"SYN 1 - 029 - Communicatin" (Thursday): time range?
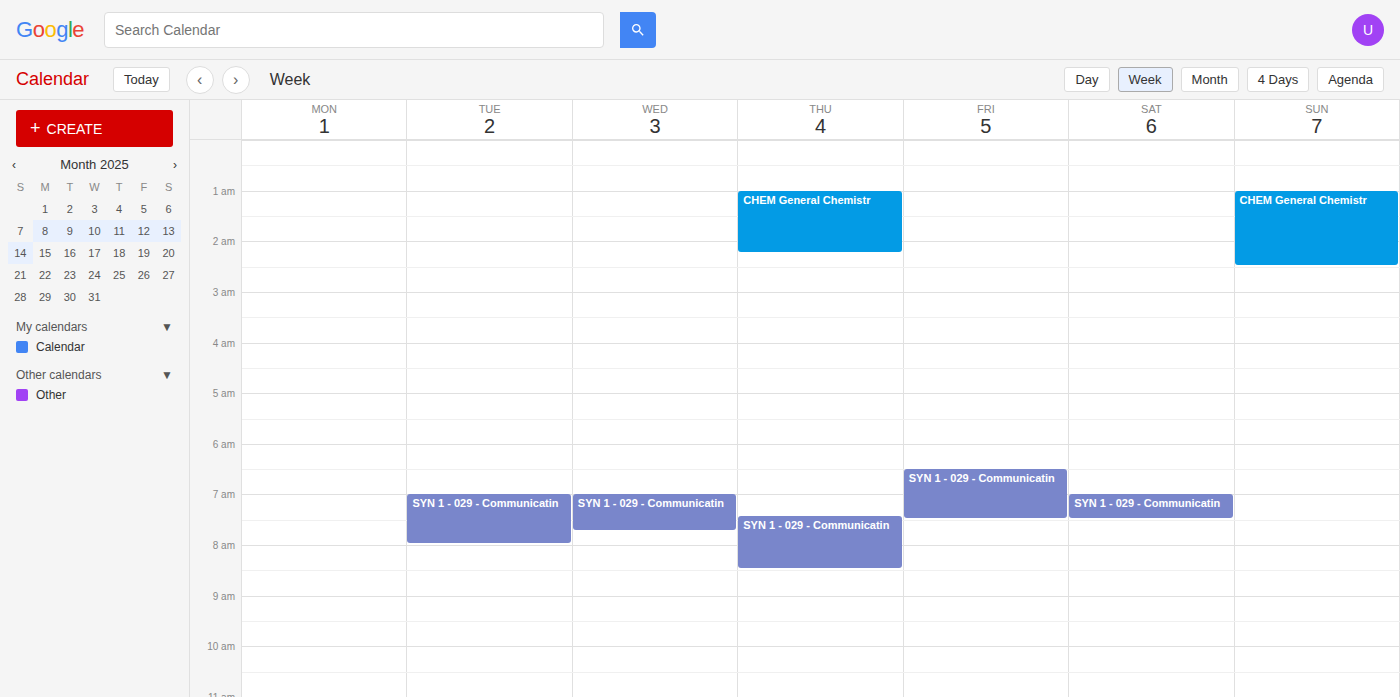
7:25 AM to 8:30 AM